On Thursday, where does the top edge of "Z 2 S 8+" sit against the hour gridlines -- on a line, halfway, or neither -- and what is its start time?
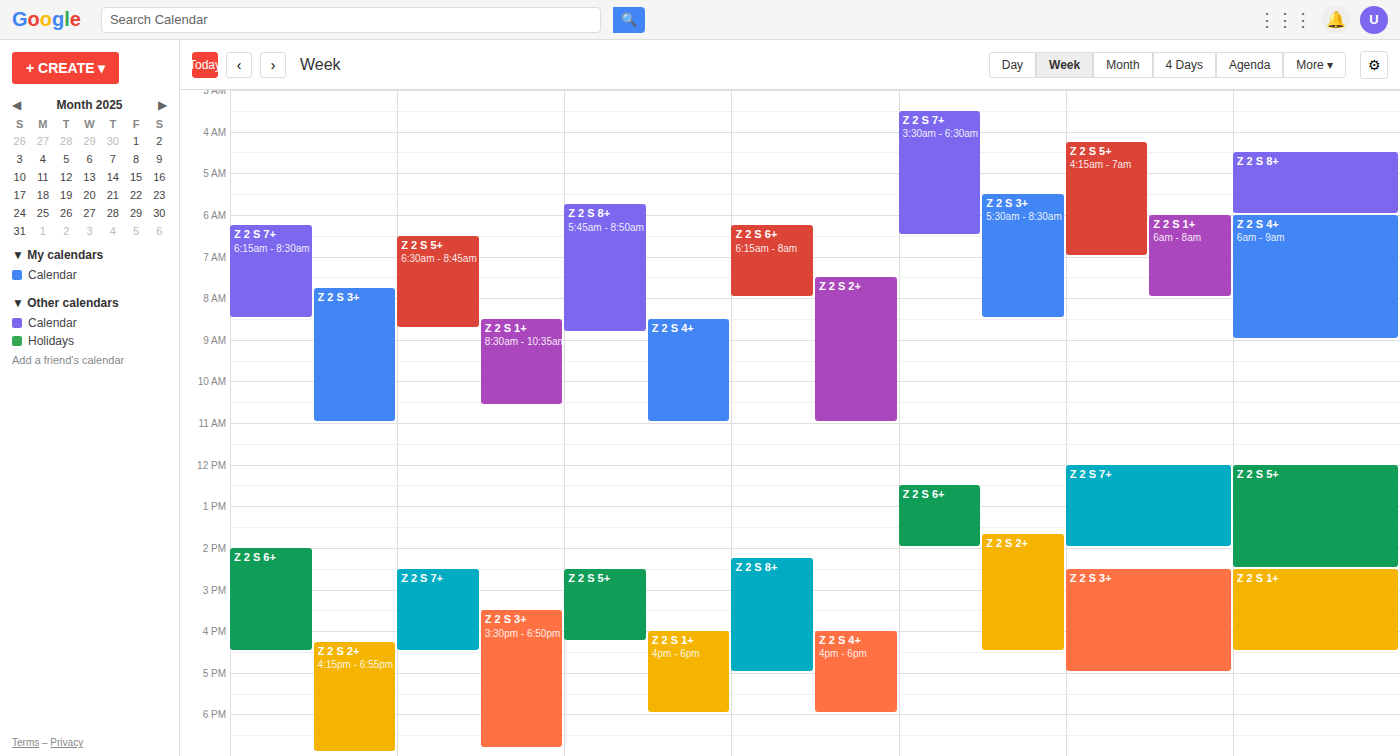
2:15 PM -- neither: a quarter of the way from the 2 PM line to the 3 PM line.